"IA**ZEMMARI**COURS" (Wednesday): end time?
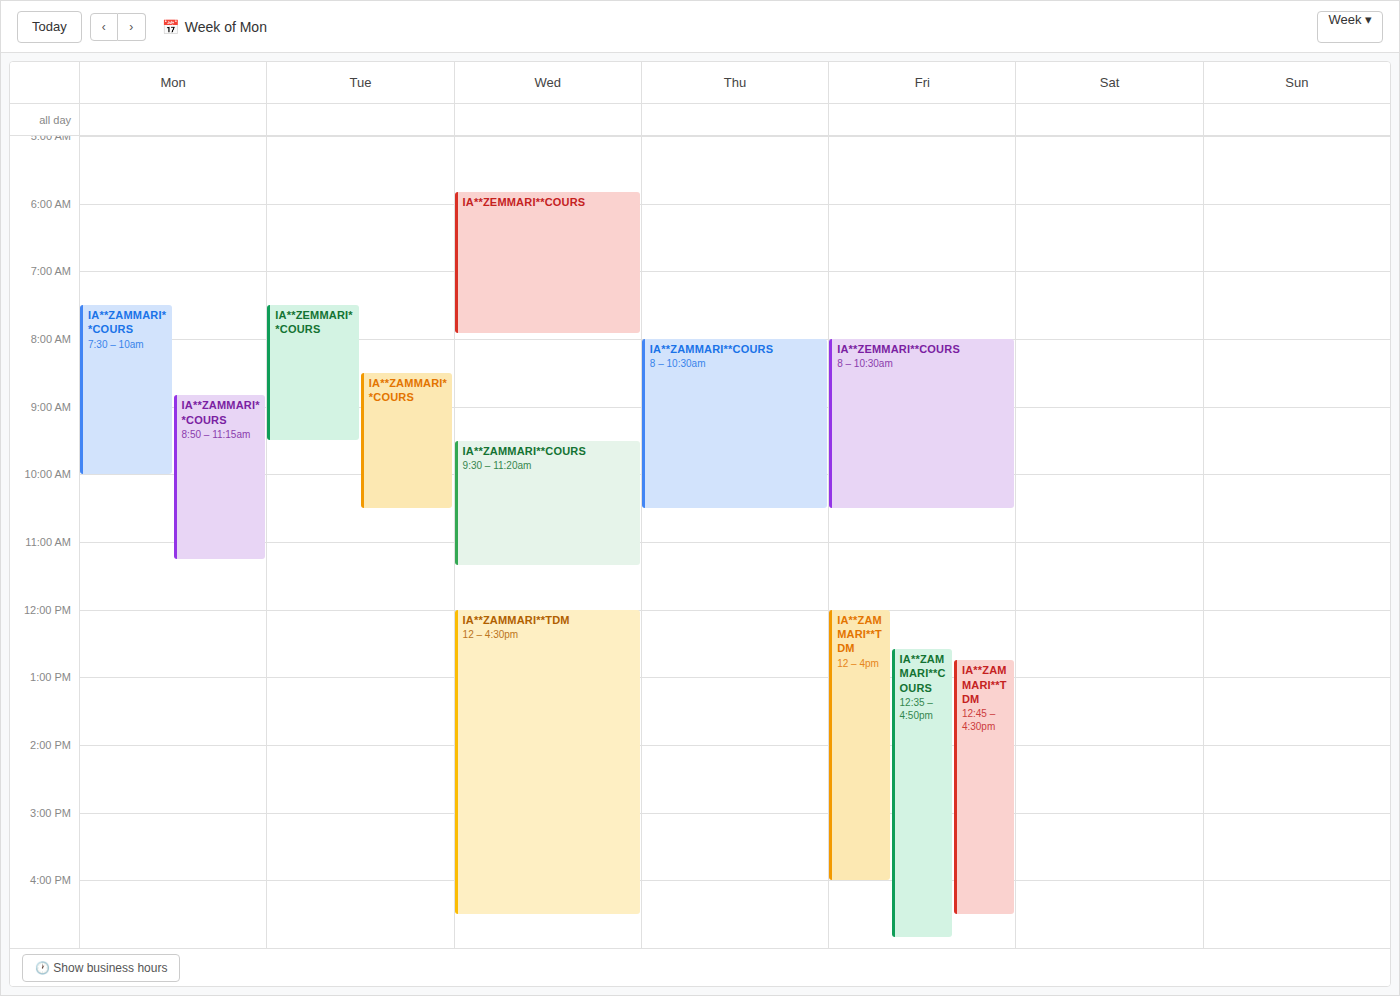
7:55 AM